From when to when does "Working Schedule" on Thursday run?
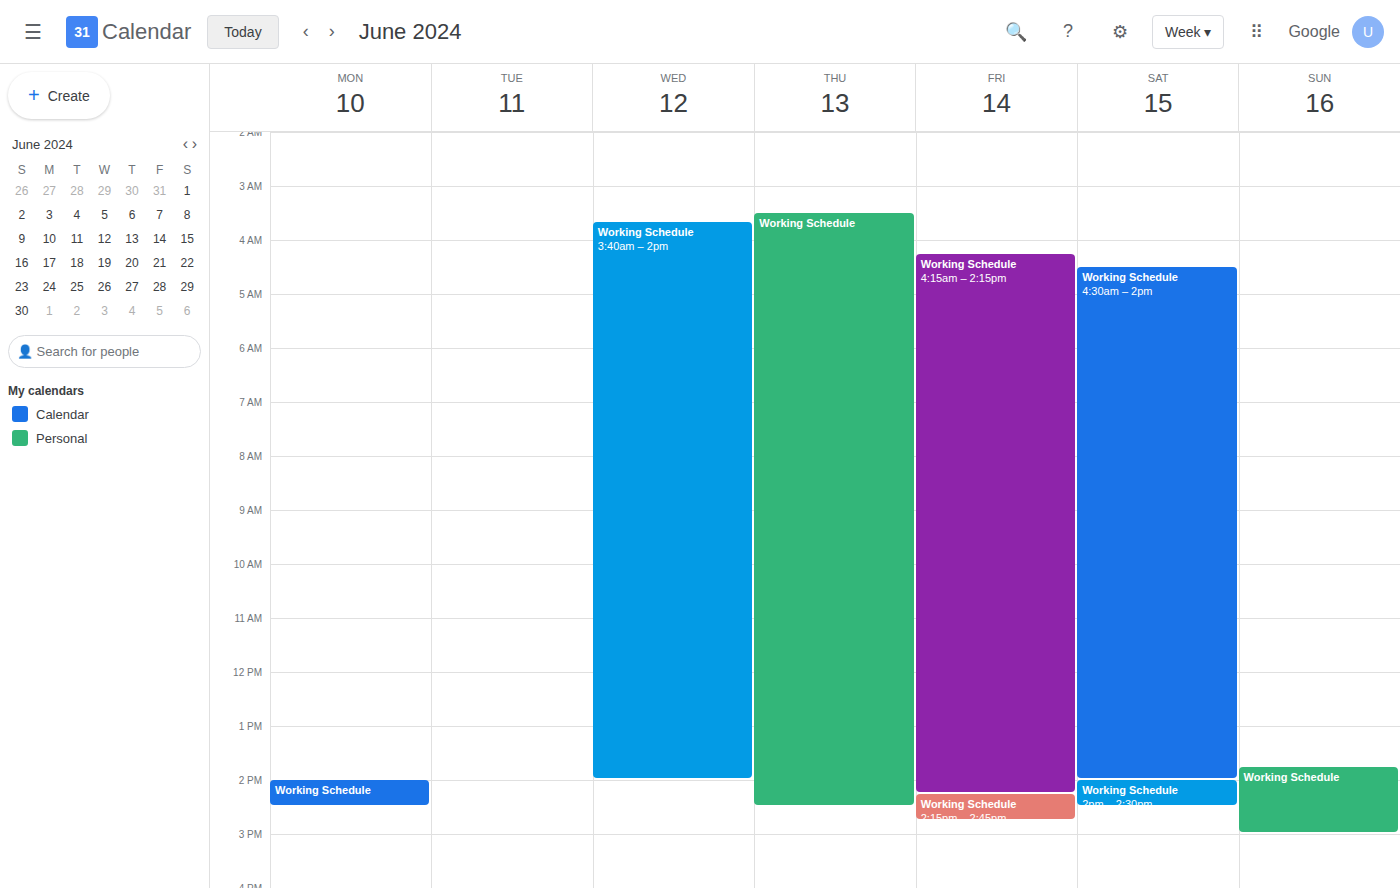
3:30 AM to 2:30 PM